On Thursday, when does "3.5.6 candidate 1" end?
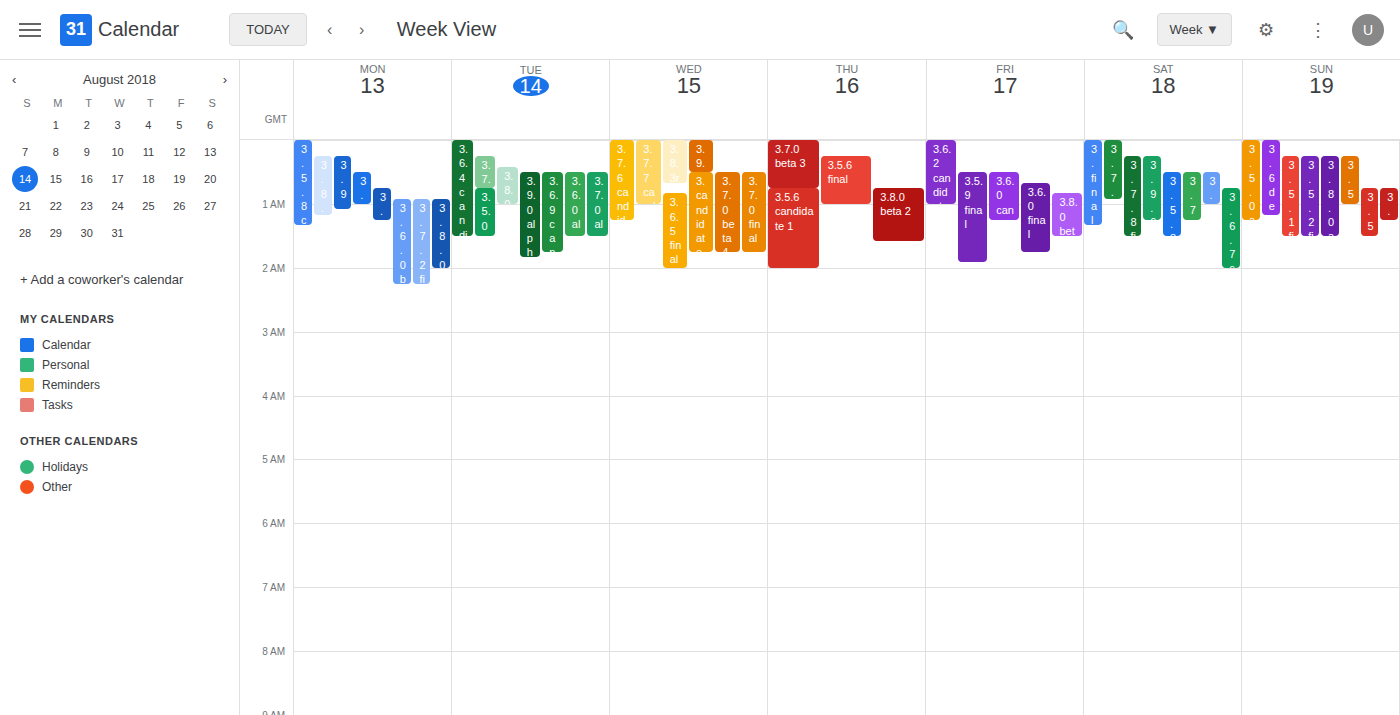
2:00 AM